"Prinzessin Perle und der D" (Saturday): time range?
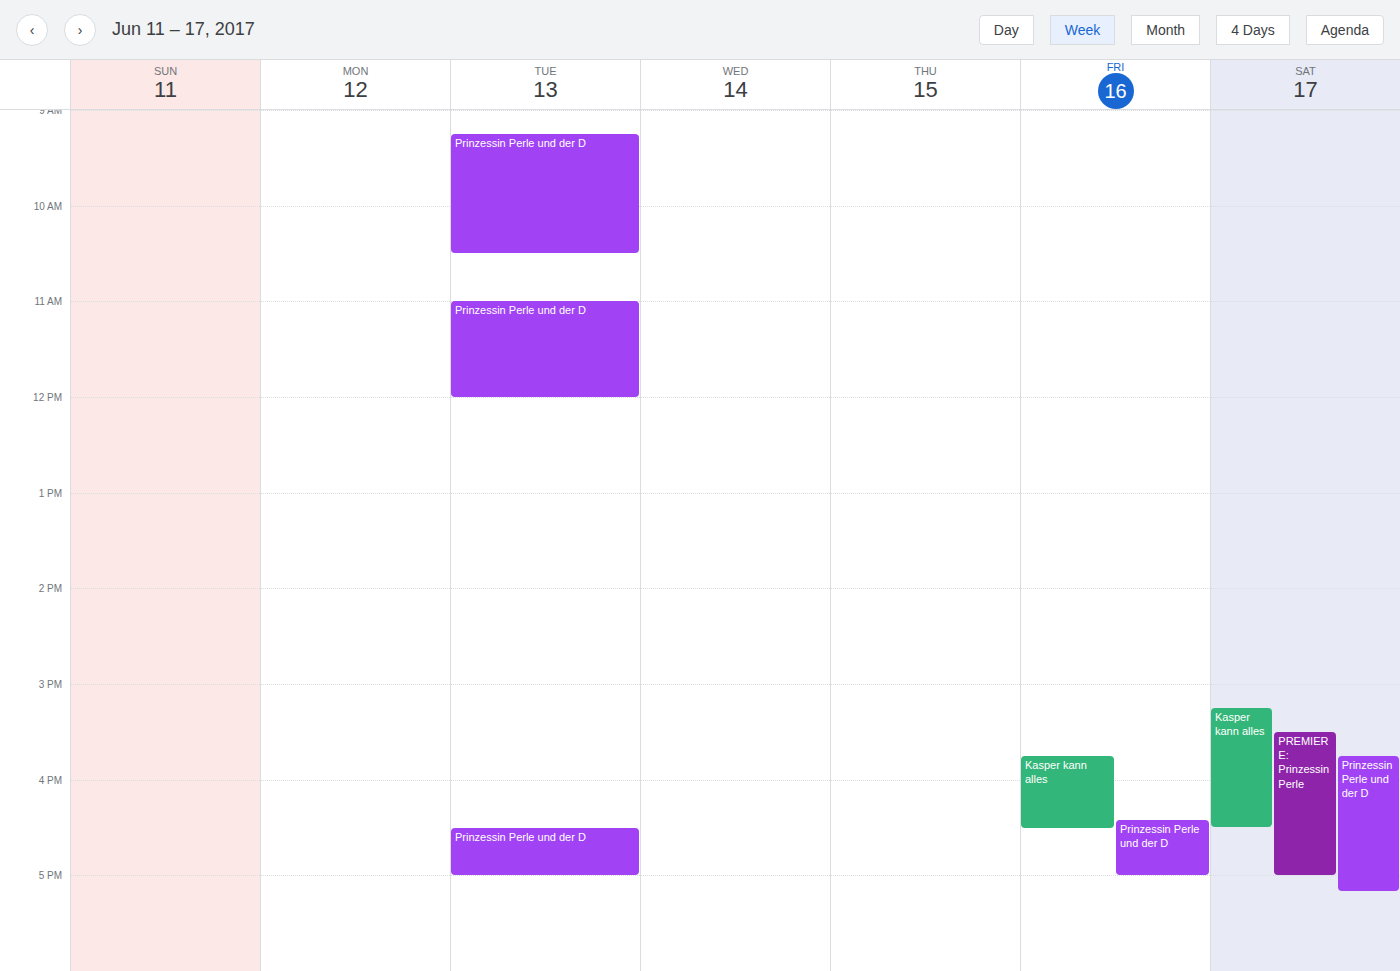
3:45 PM to 5:10 PM